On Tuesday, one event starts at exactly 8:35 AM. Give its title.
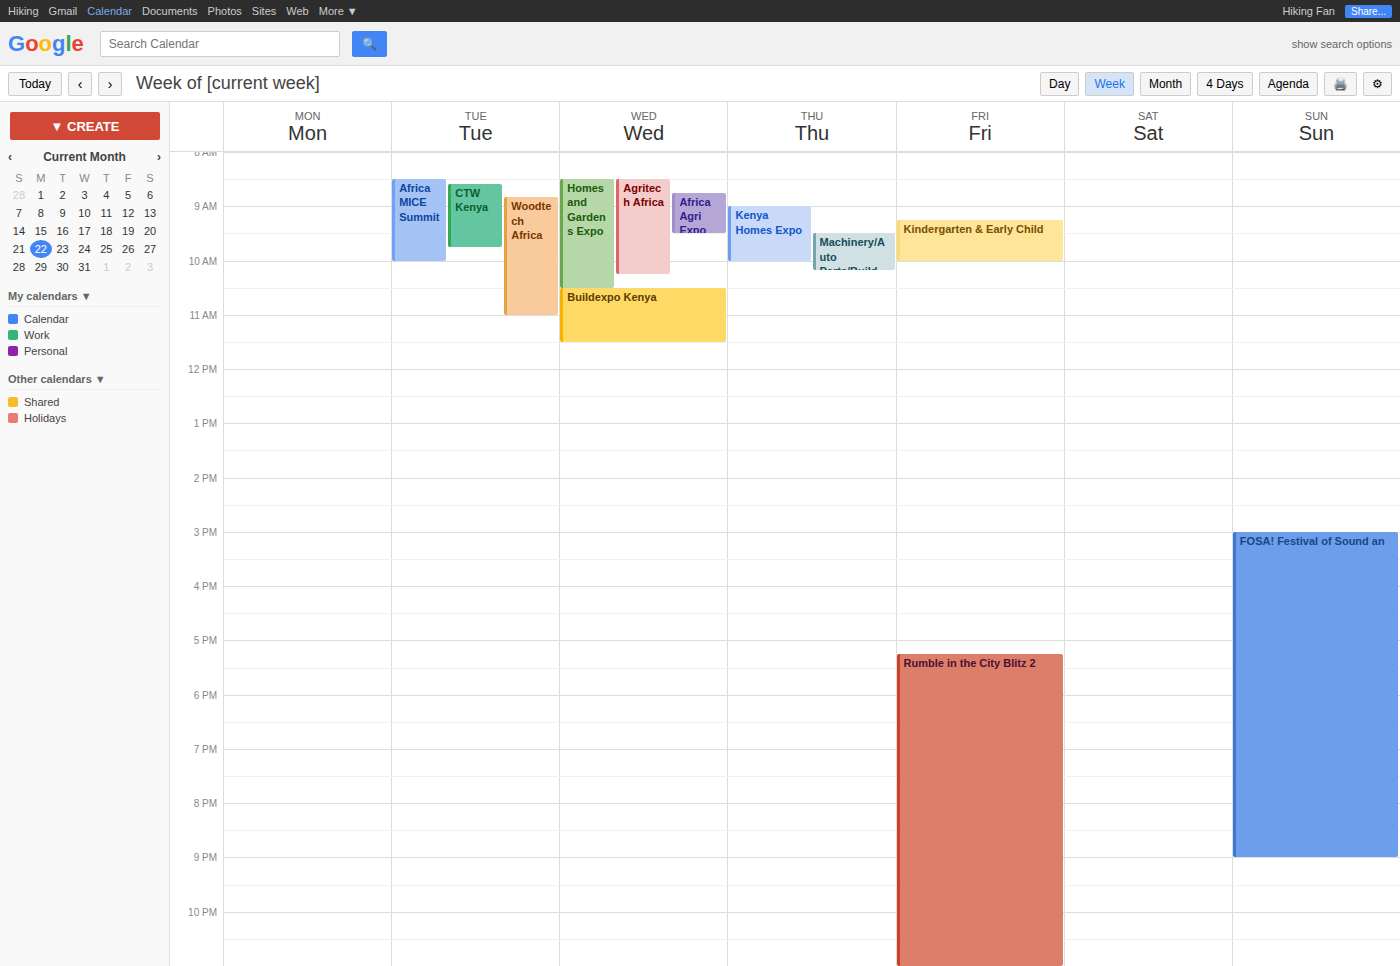
"CTW Kenya"